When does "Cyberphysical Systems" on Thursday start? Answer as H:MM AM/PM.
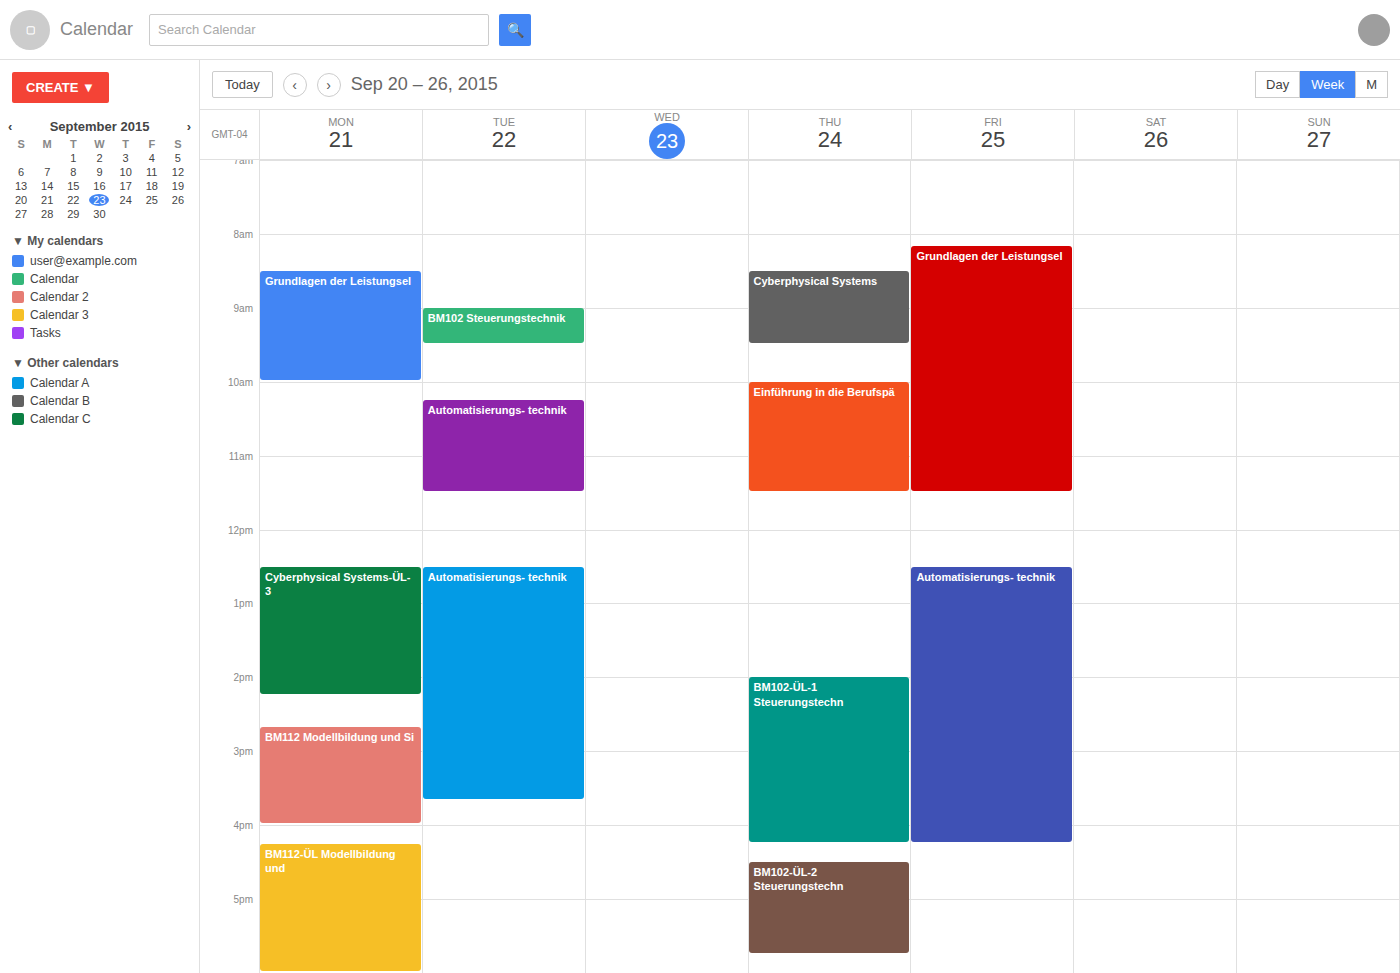
8:30 AM